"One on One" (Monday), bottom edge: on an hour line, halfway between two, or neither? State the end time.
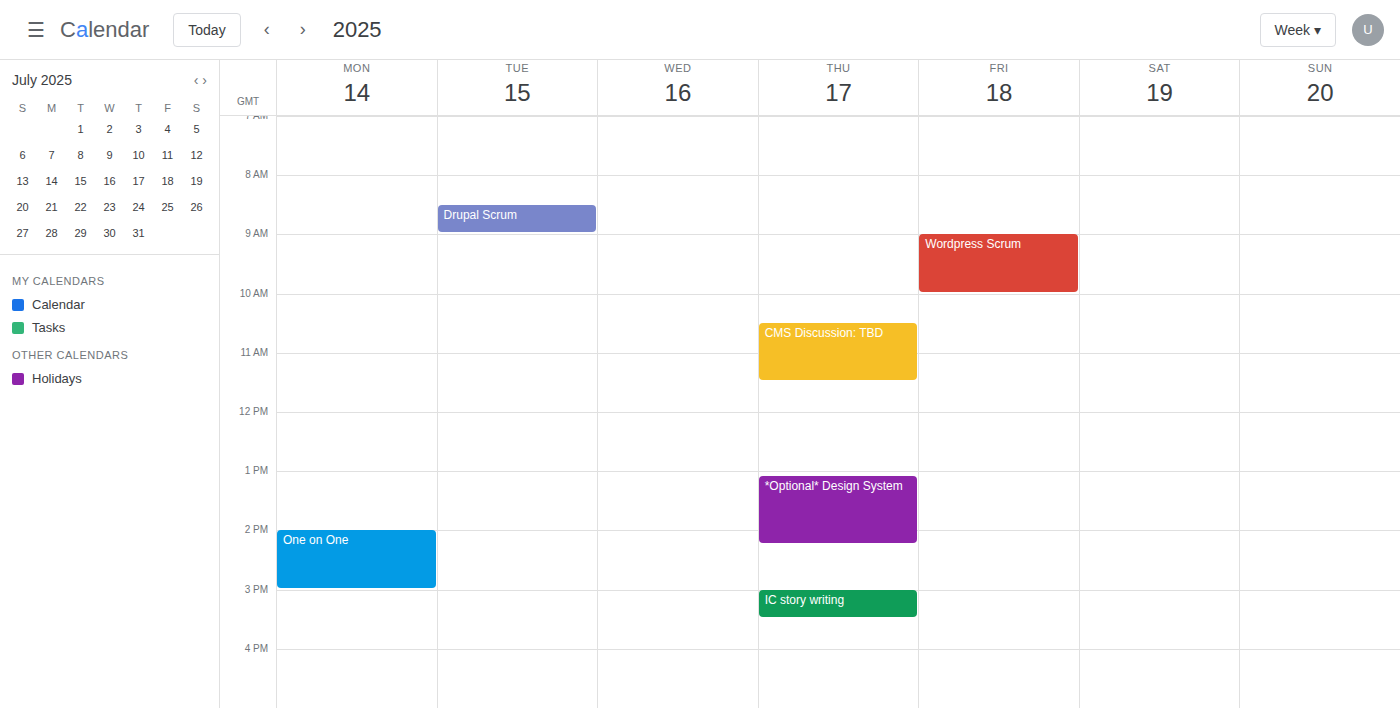
15:00 -- exactly on the 15:00 line.